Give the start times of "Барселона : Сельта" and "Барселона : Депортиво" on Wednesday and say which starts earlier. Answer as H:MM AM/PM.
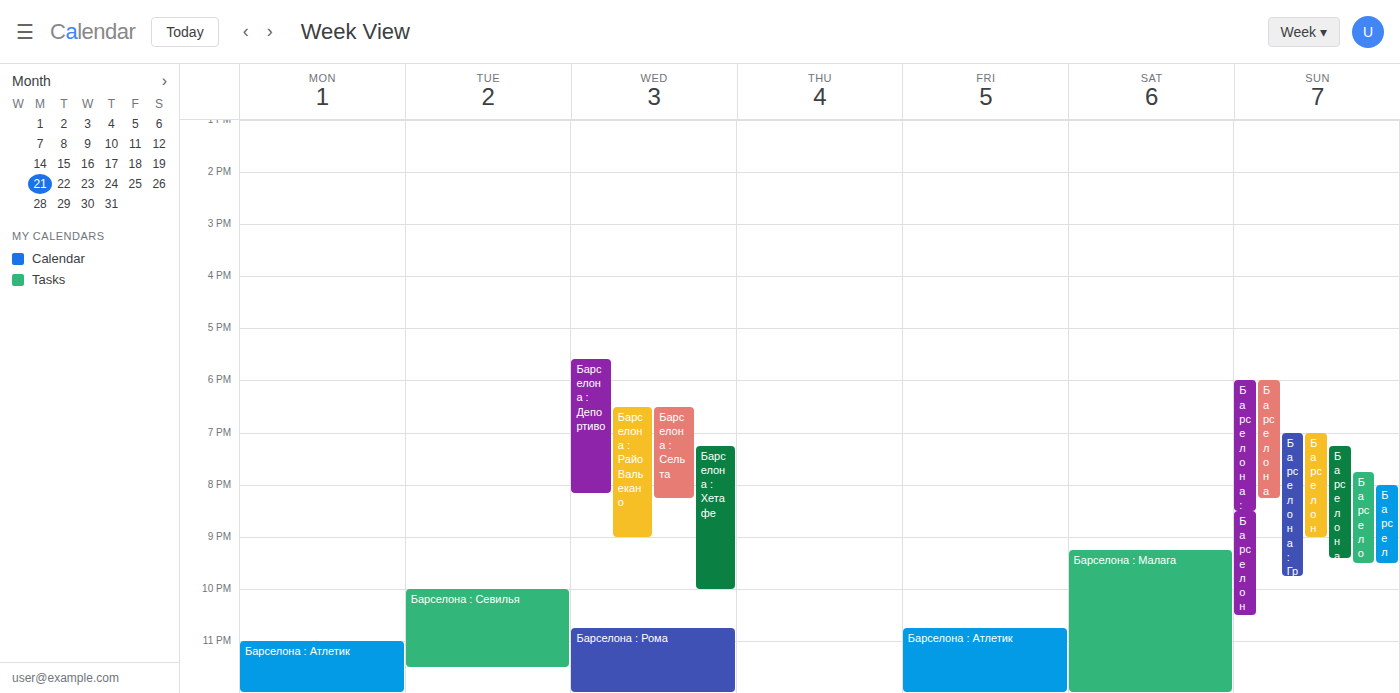
"Барселона : Депортиво" 5:35 PM; "Барселона : Сельта" 6:30 PM.